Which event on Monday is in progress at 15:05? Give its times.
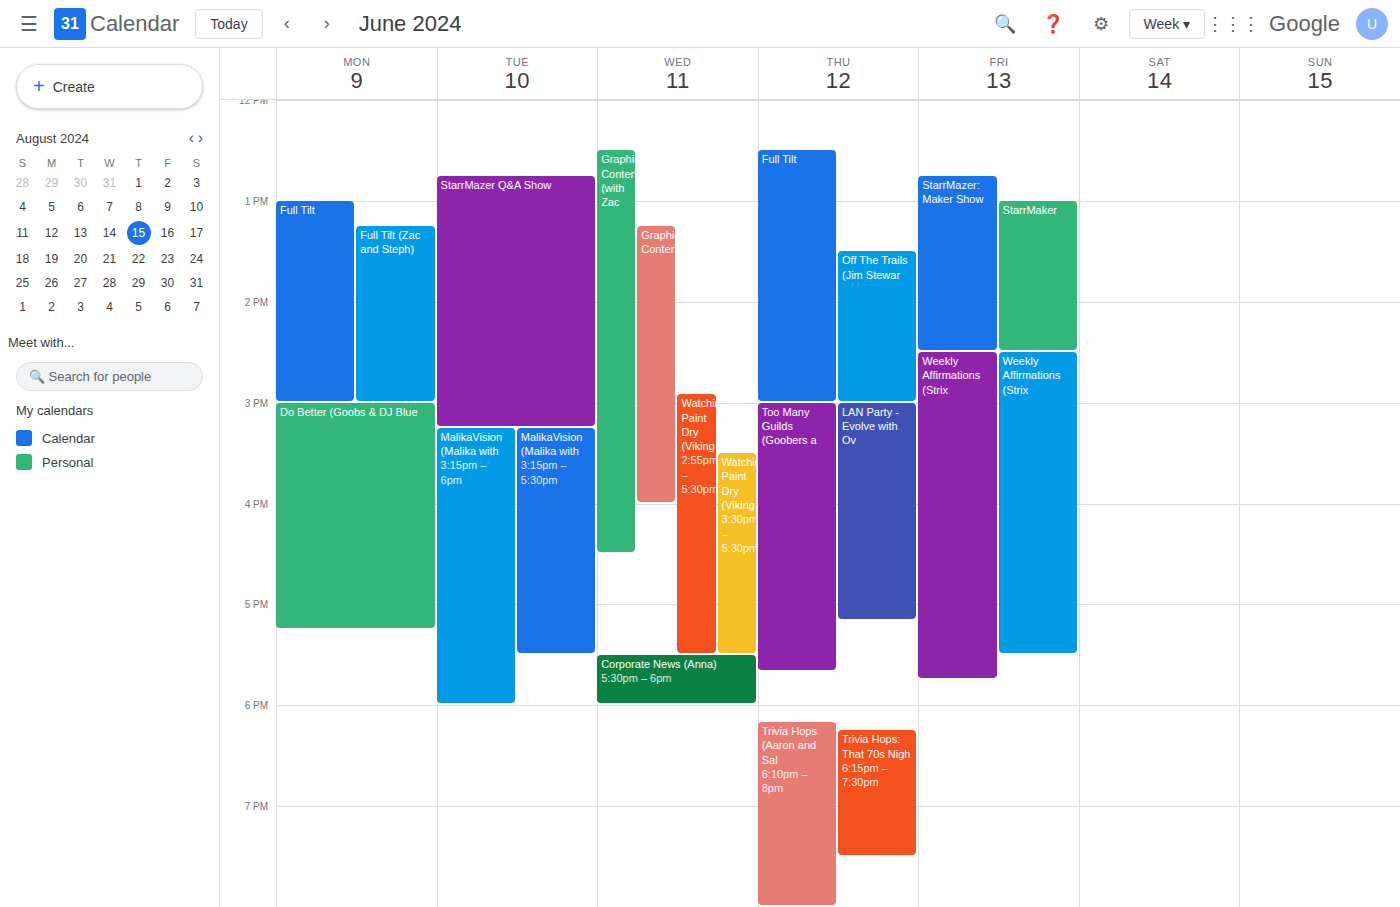
"Do Better (Goobs & DJ Blue", 15:00 to 17:15